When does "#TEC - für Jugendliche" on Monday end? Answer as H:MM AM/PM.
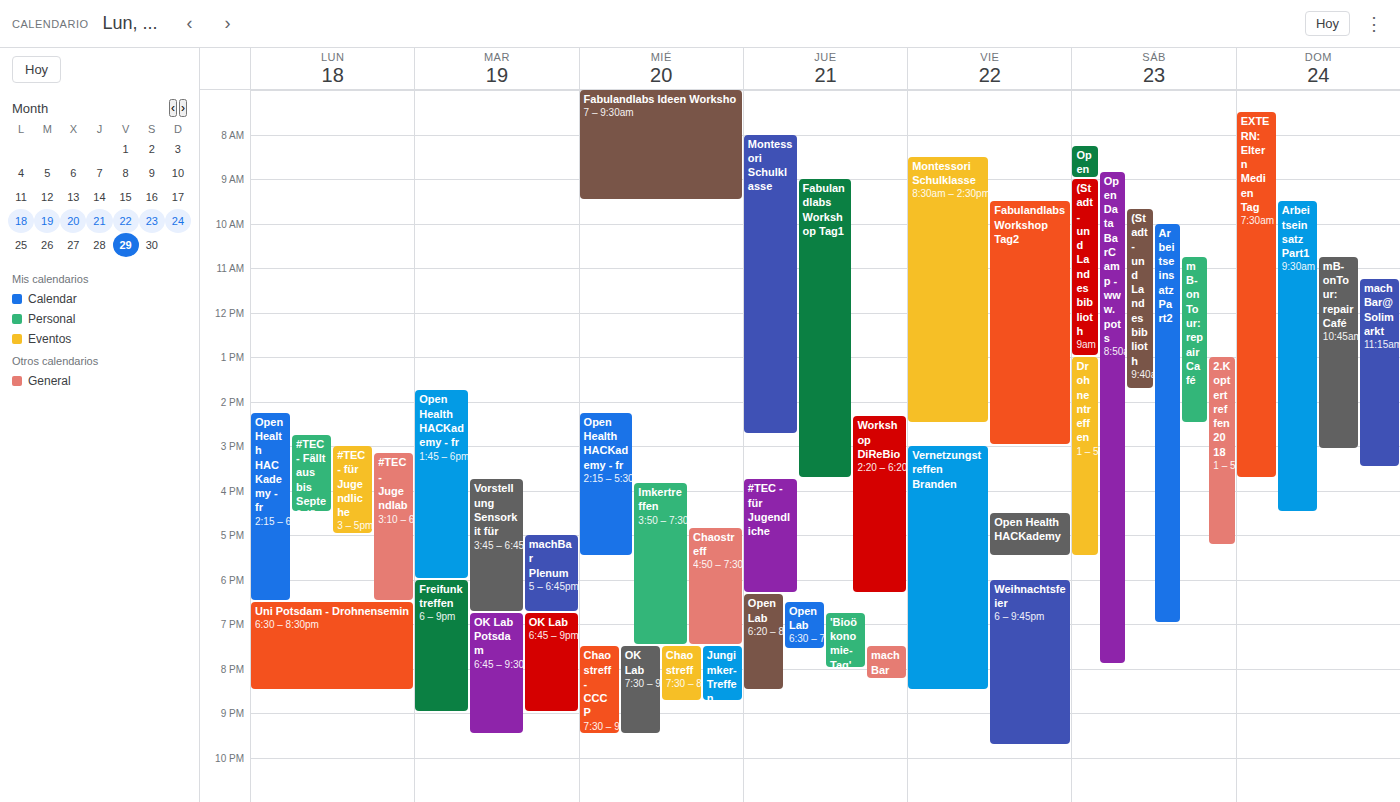
5:00 PM